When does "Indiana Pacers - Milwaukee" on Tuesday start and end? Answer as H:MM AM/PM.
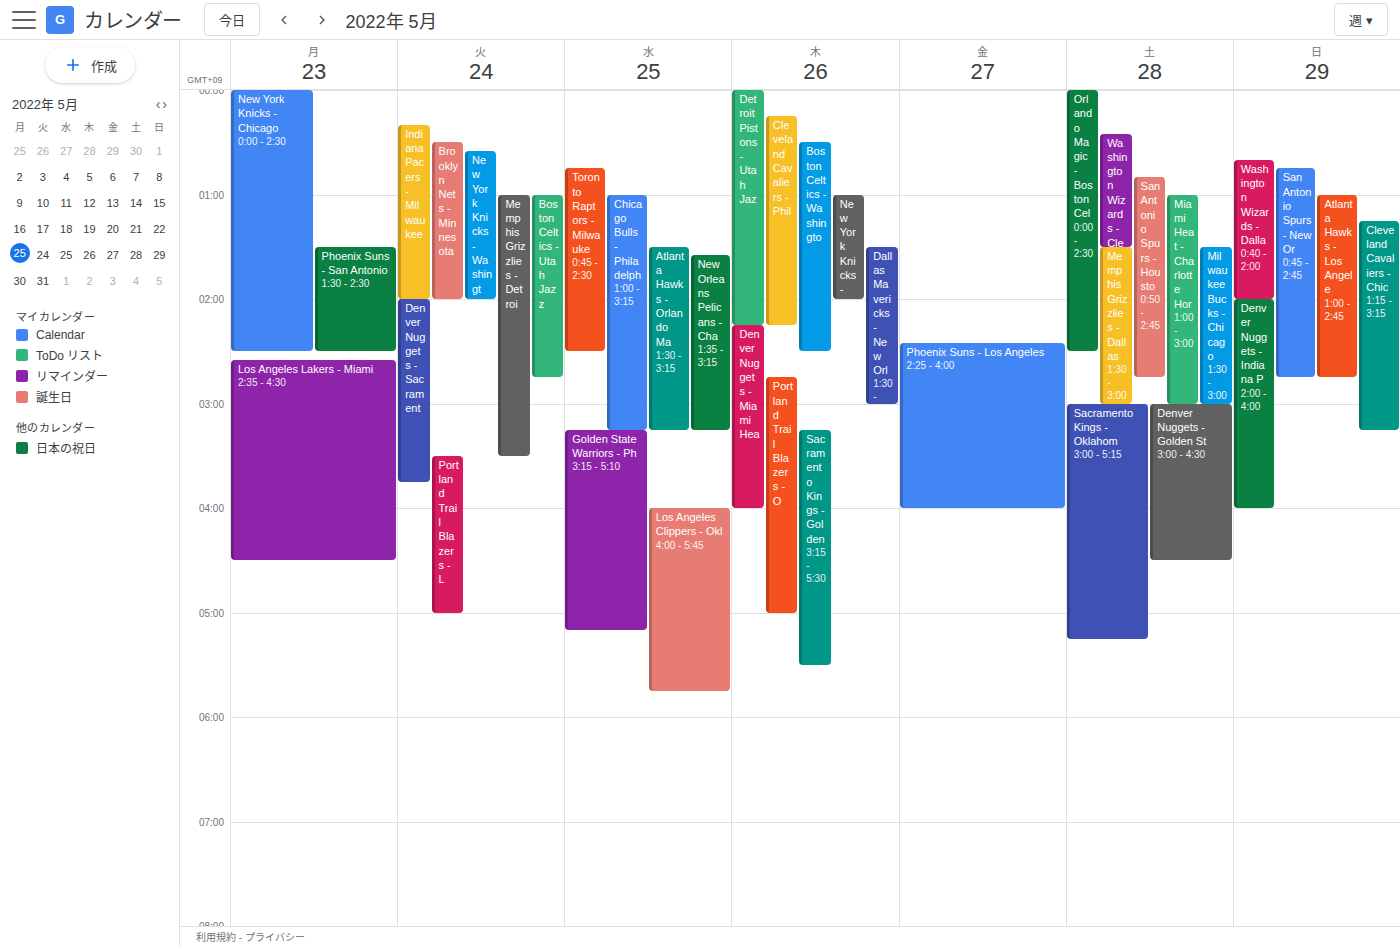
12:20 AM to 2:00 AM